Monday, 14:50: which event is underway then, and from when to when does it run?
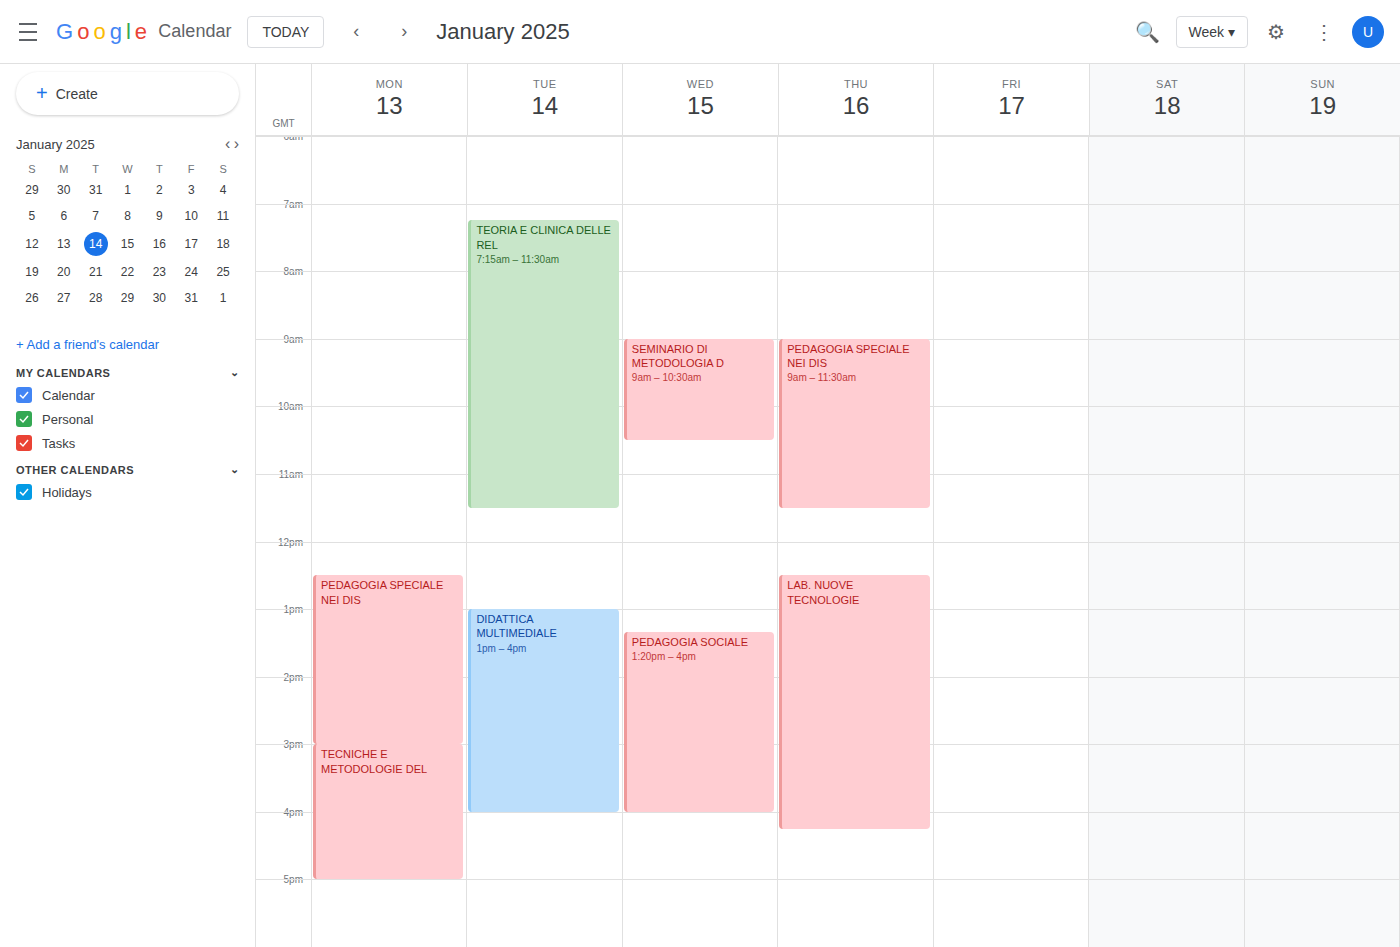
"PEDAGOGIA SPECIALE NEI DIS", 12:30 to 15:00